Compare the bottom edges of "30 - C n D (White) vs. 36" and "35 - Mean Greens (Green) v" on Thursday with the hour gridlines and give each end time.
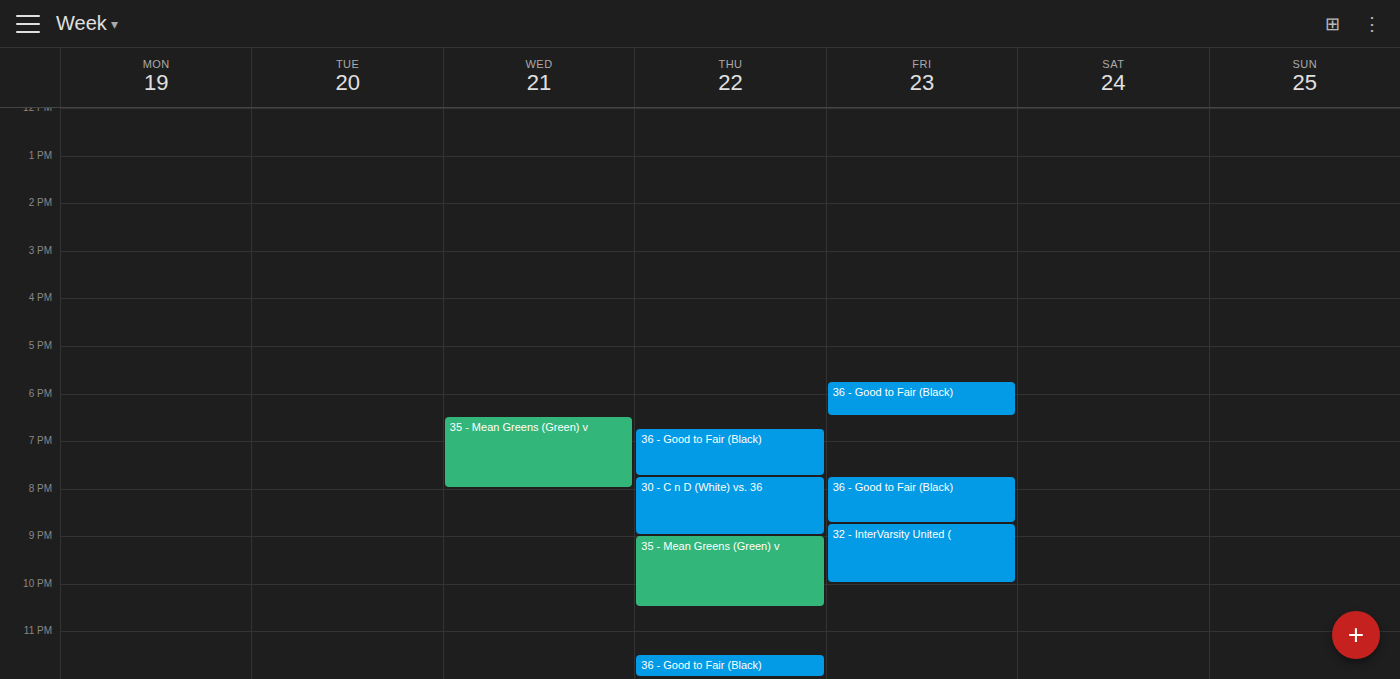
"30 - C n D (White) vs. 36": 9:00 PM, exactly on the 9 PM line. "35 - Mean Greens (Green) v": 10:30 PM, halfway between the 10 PM and 11 PM lines.